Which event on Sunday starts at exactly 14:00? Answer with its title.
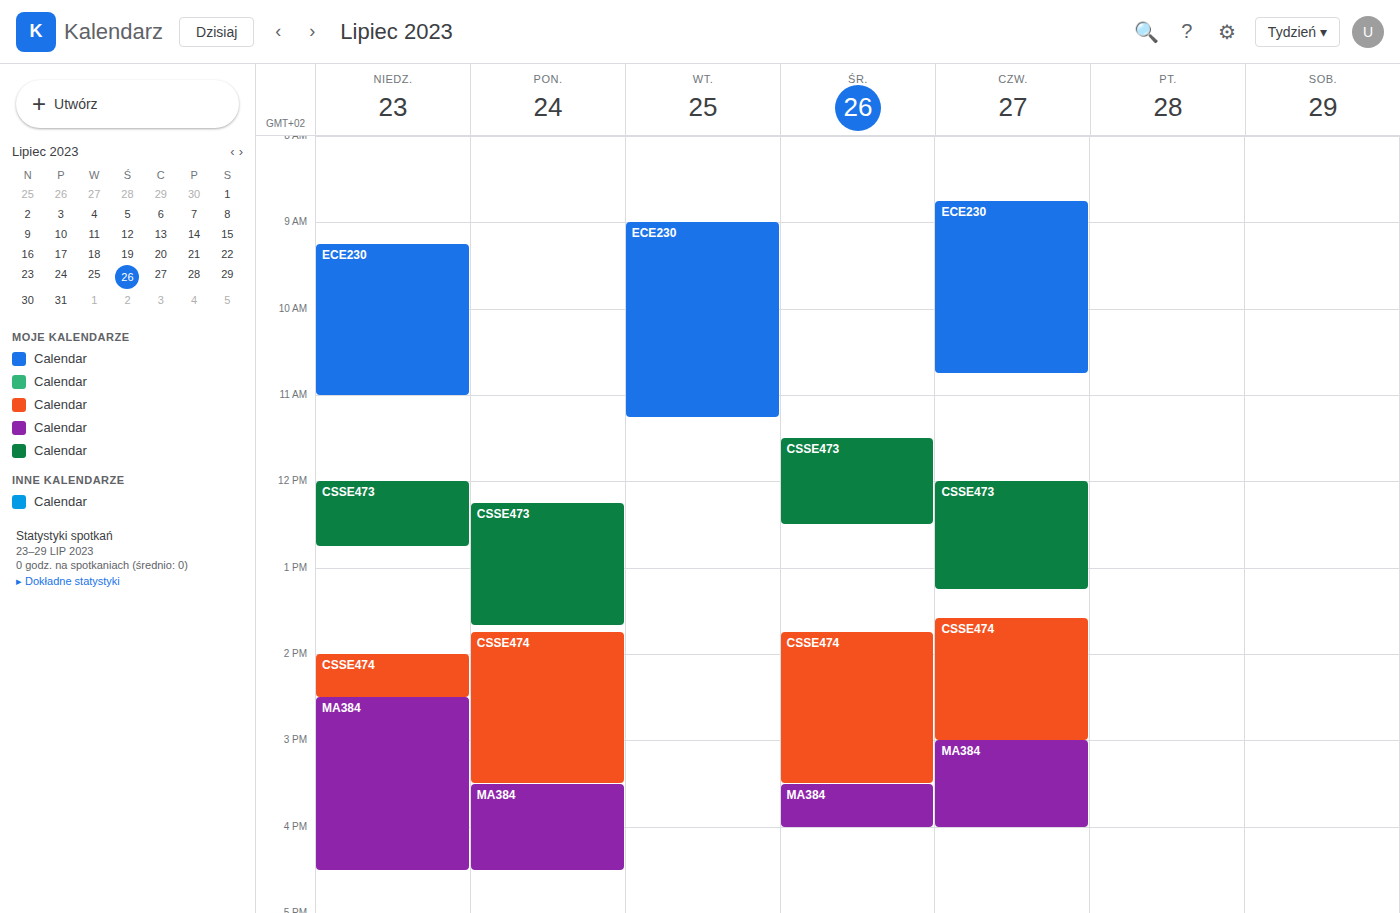
"CSSE474"